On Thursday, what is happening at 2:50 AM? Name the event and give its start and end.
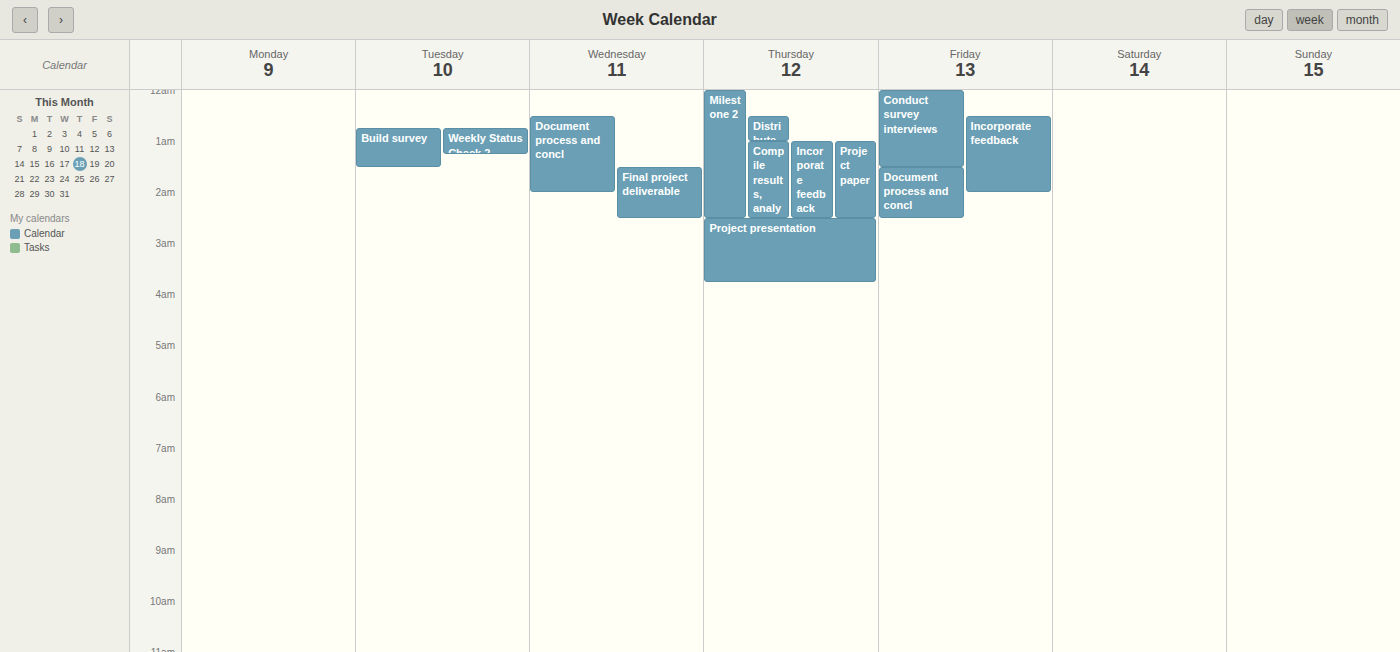
"Project presentation", 2:30 AM to 3:45 AM